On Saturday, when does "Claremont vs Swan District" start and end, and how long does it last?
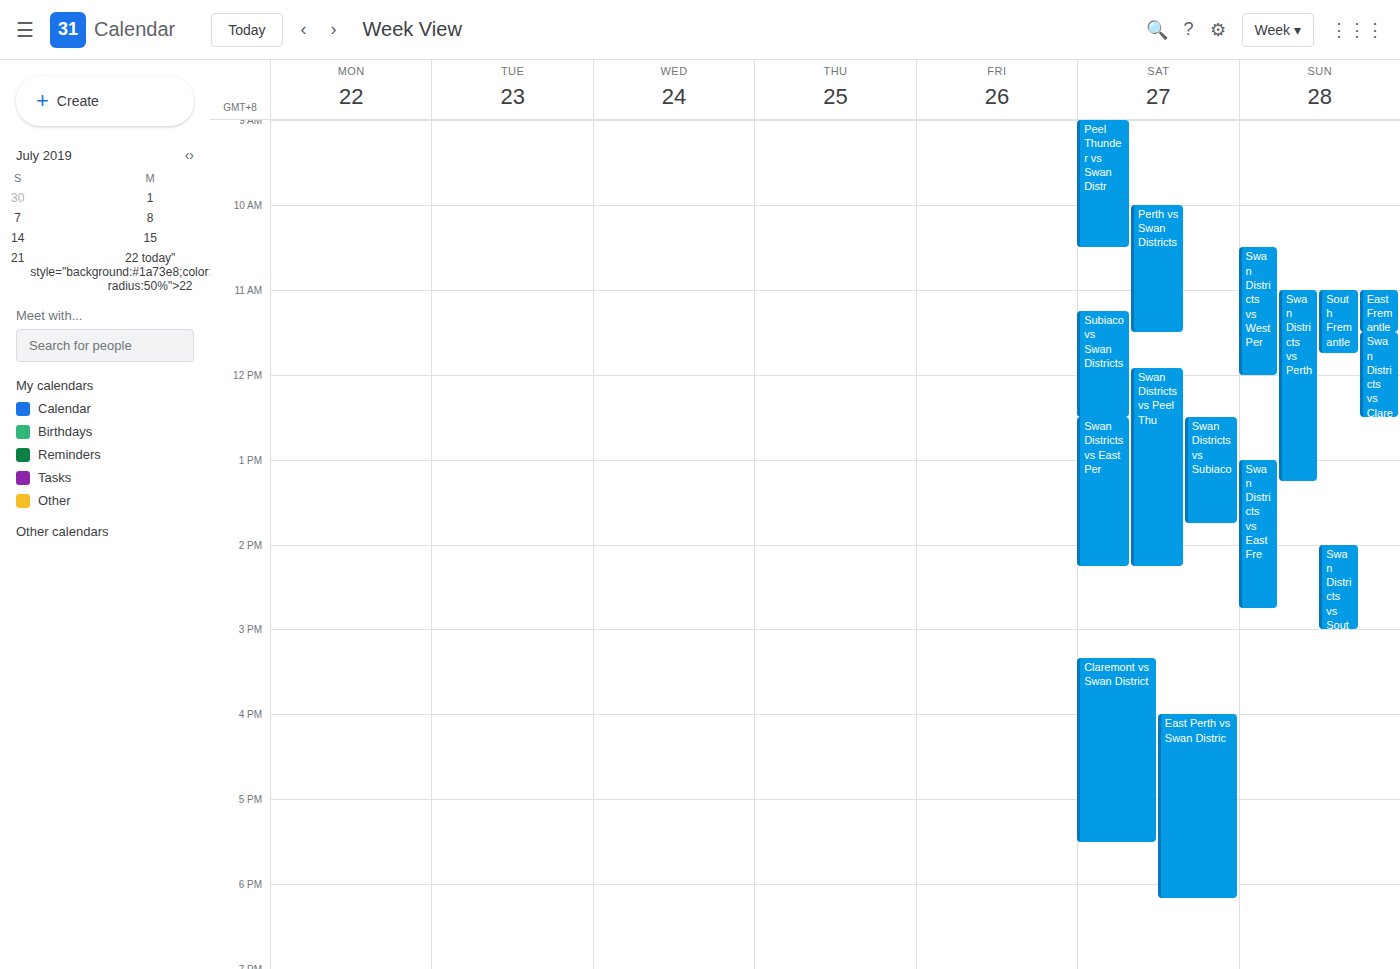
3:20 PM to 5:30 PM, 2 hours 10 minutes